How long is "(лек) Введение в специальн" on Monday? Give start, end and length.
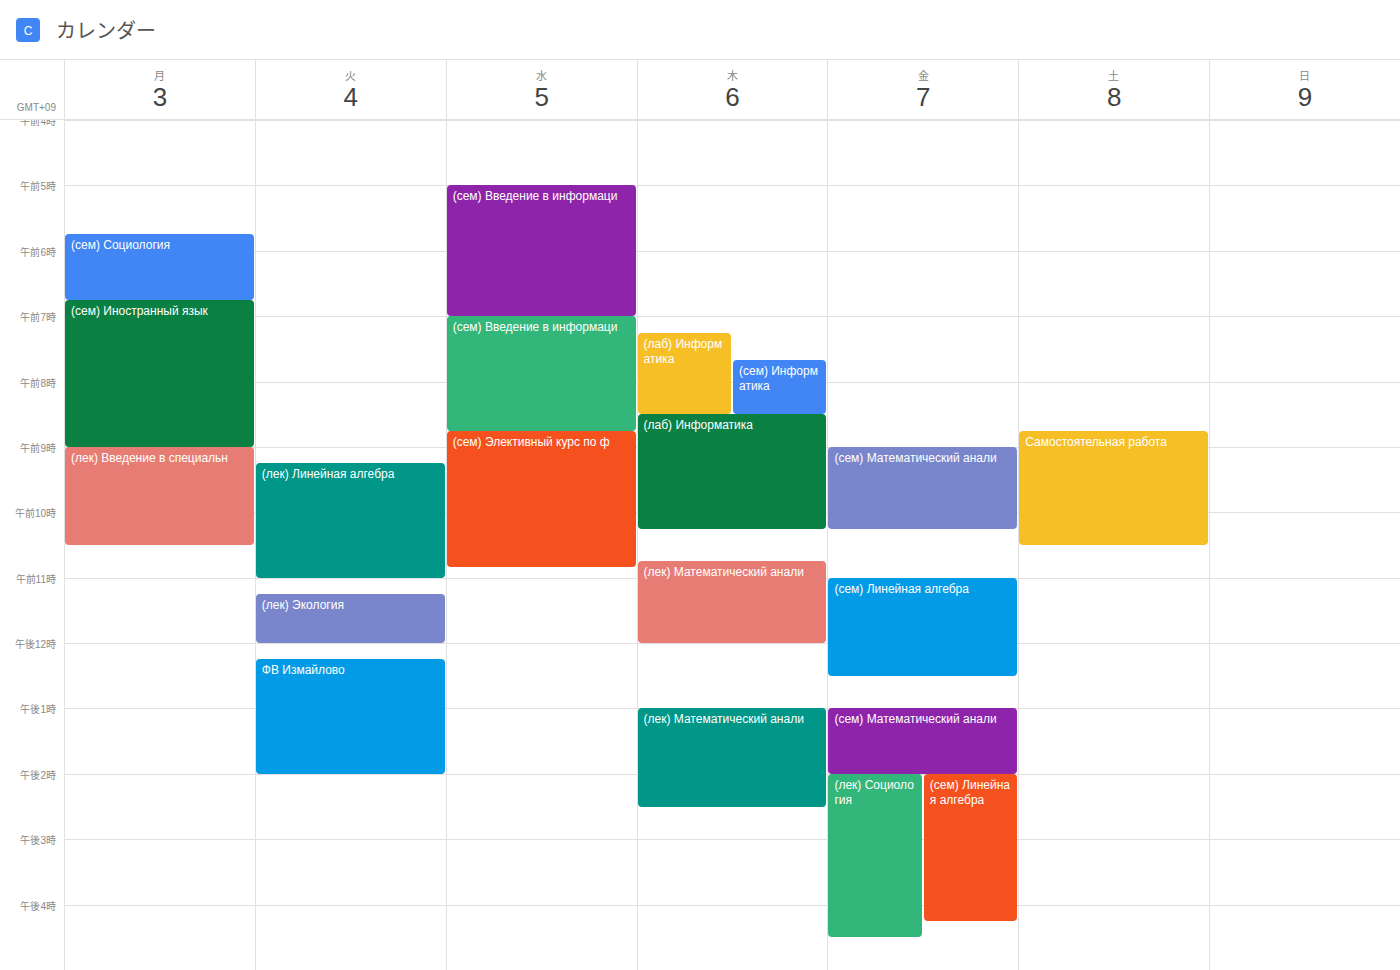
9:00 AM to 10:30 AM, 1 hour 30 minutes